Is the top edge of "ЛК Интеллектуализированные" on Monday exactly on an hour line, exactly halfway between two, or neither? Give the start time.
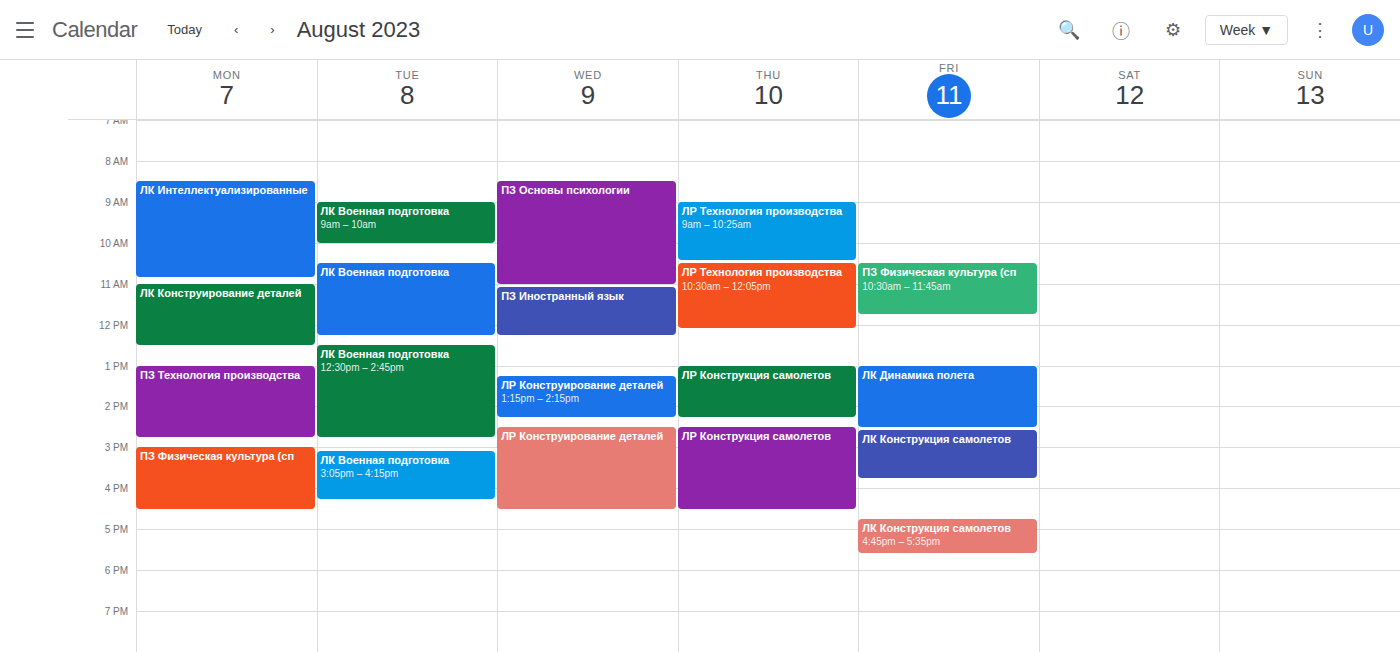
8:30 AM -- halfway between the 8 AM and 9 AM lines.